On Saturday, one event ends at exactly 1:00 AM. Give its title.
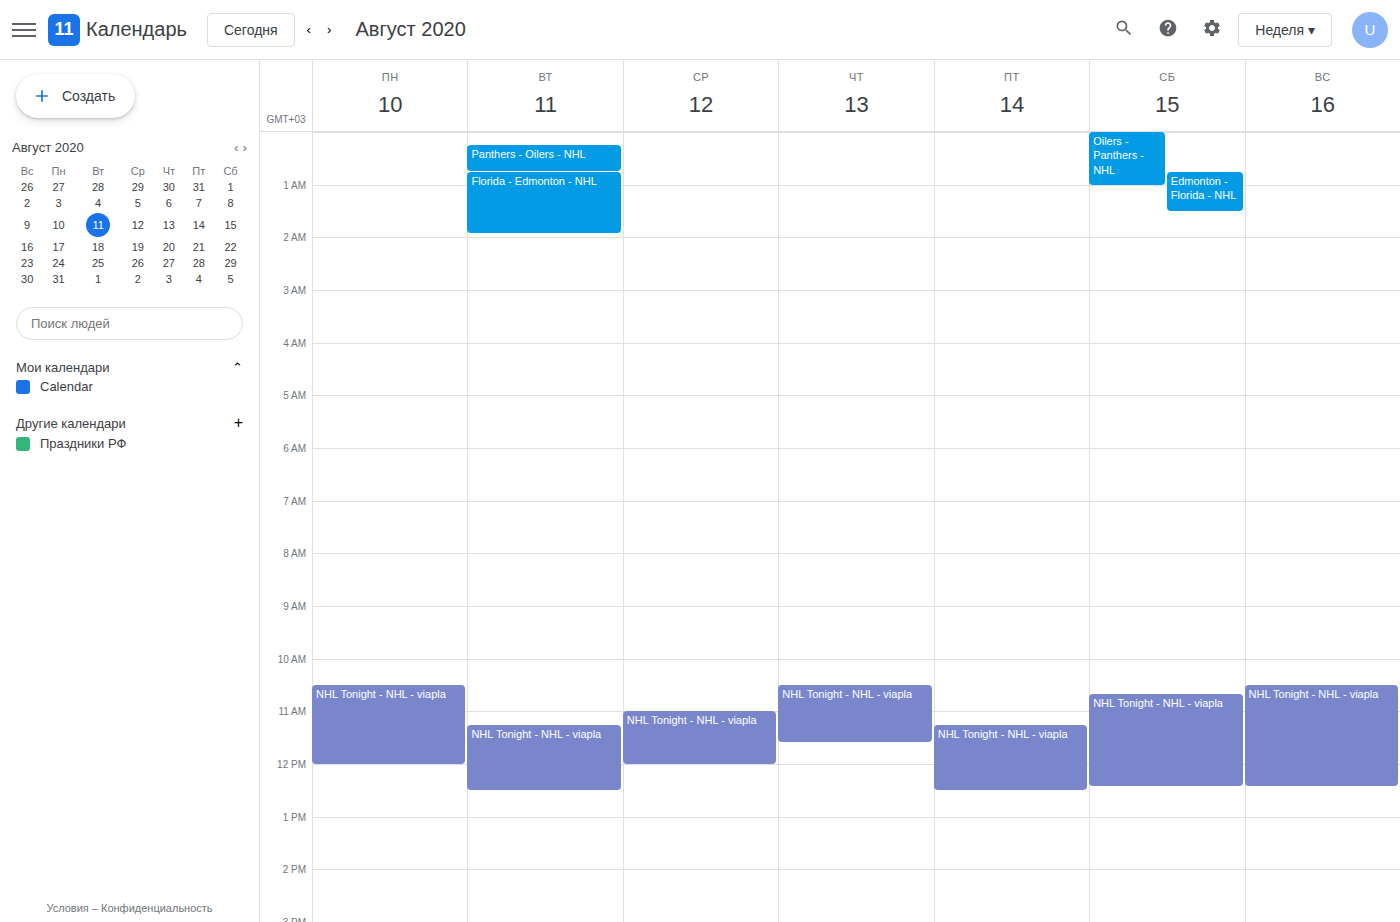
"Oilers - Panthers - NHL"